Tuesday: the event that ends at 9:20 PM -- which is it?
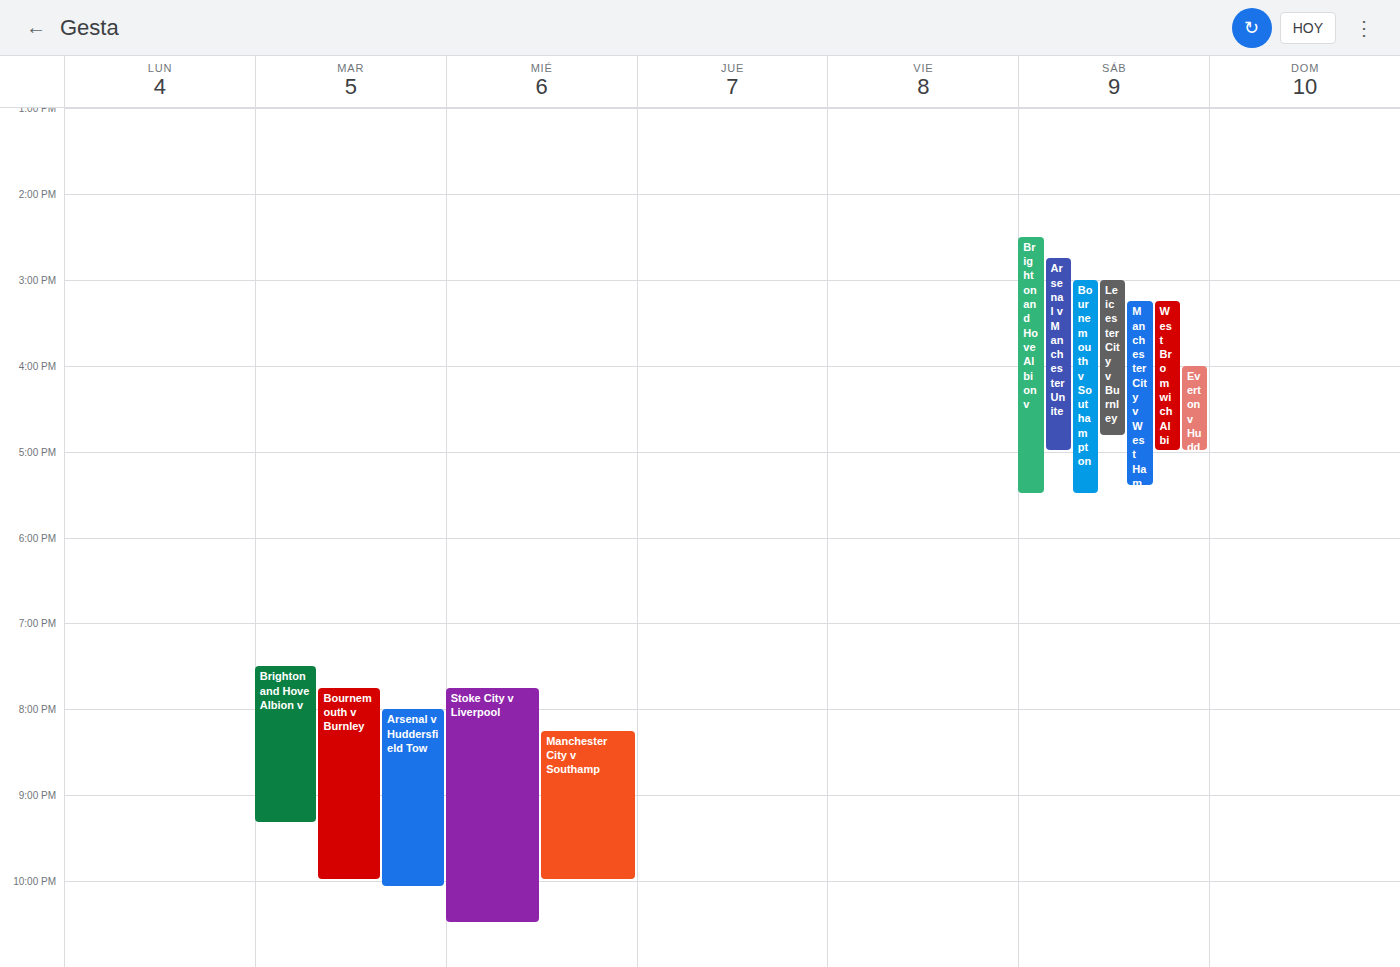
"Brighton and Hove Albion v"